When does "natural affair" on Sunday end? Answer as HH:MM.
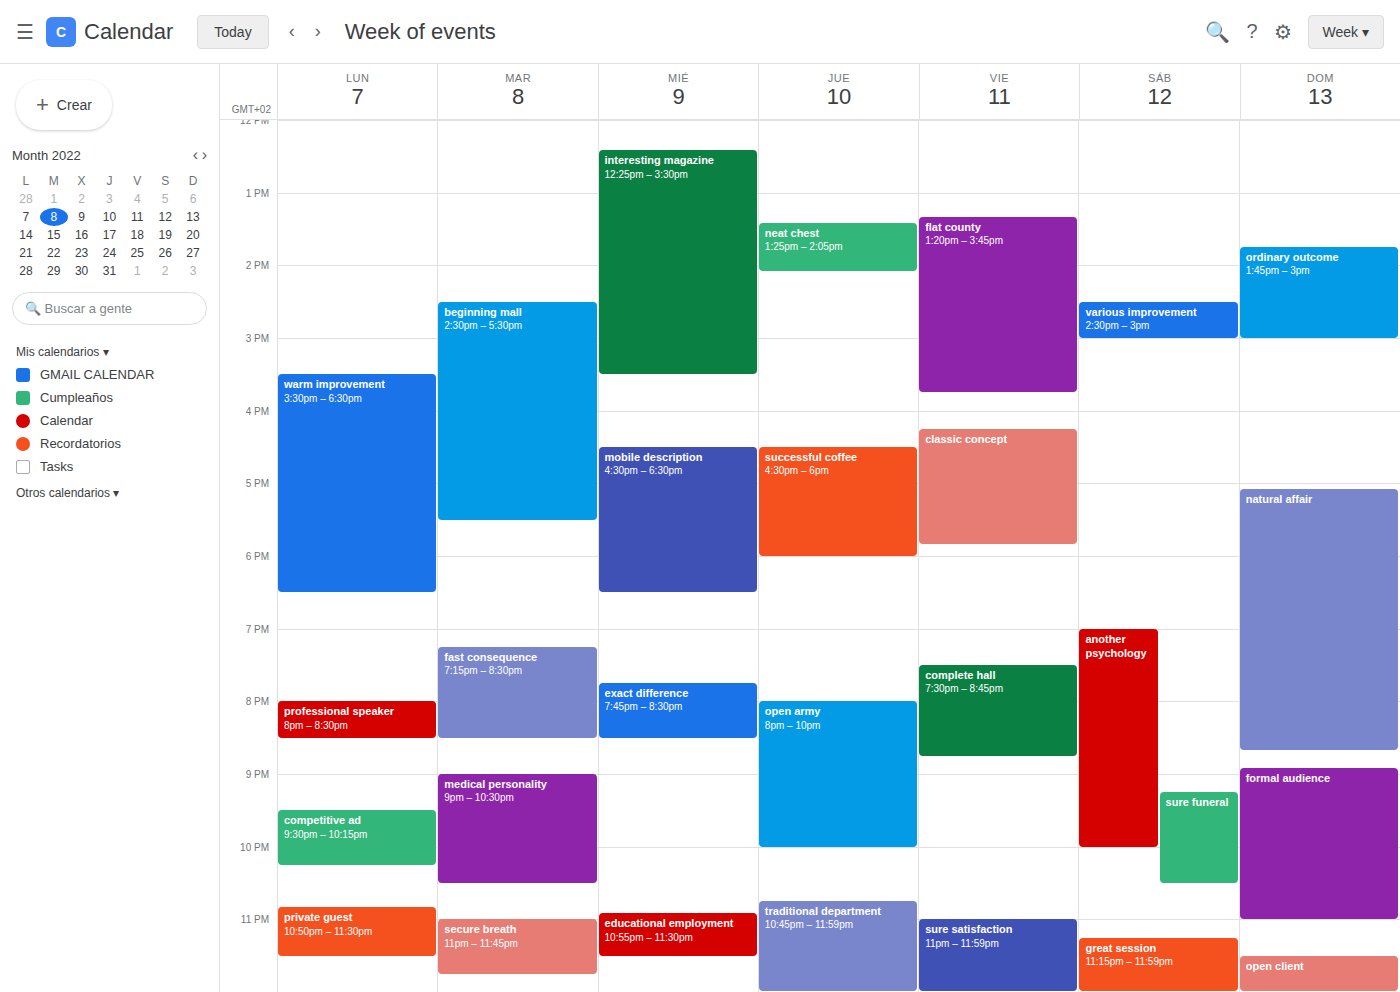
20:40